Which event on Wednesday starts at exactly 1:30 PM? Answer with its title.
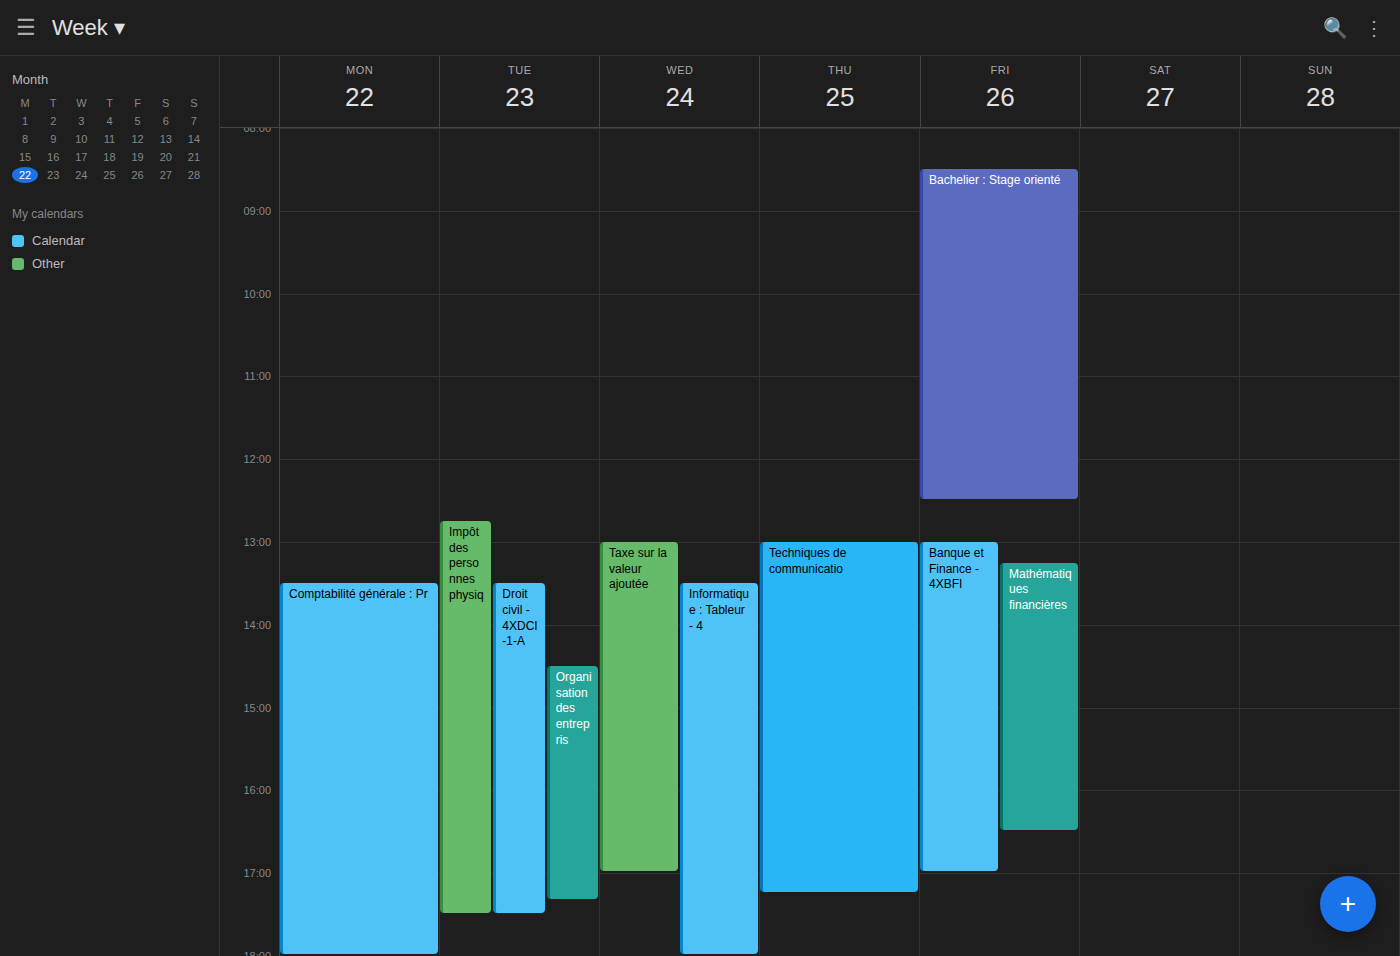
"Informatique : Tableur - 4"